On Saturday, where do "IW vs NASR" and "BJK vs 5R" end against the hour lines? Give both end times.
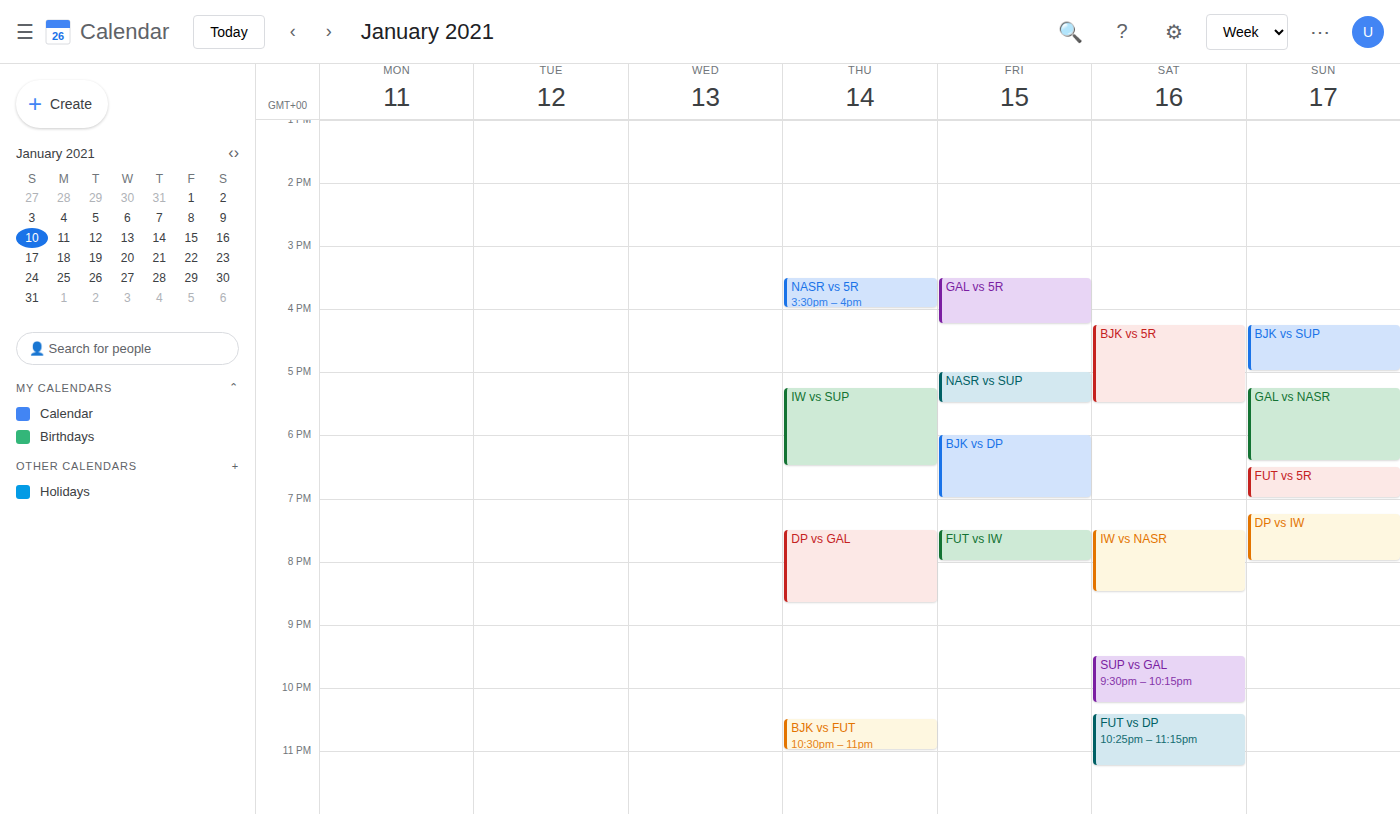
"IW vs NASR": 8:30 PM, halfway between the 8 PM and 9 PM lines. "BJK vs 5R": 5:30 PM, halfway between the 5 PM and 6 PM lines.